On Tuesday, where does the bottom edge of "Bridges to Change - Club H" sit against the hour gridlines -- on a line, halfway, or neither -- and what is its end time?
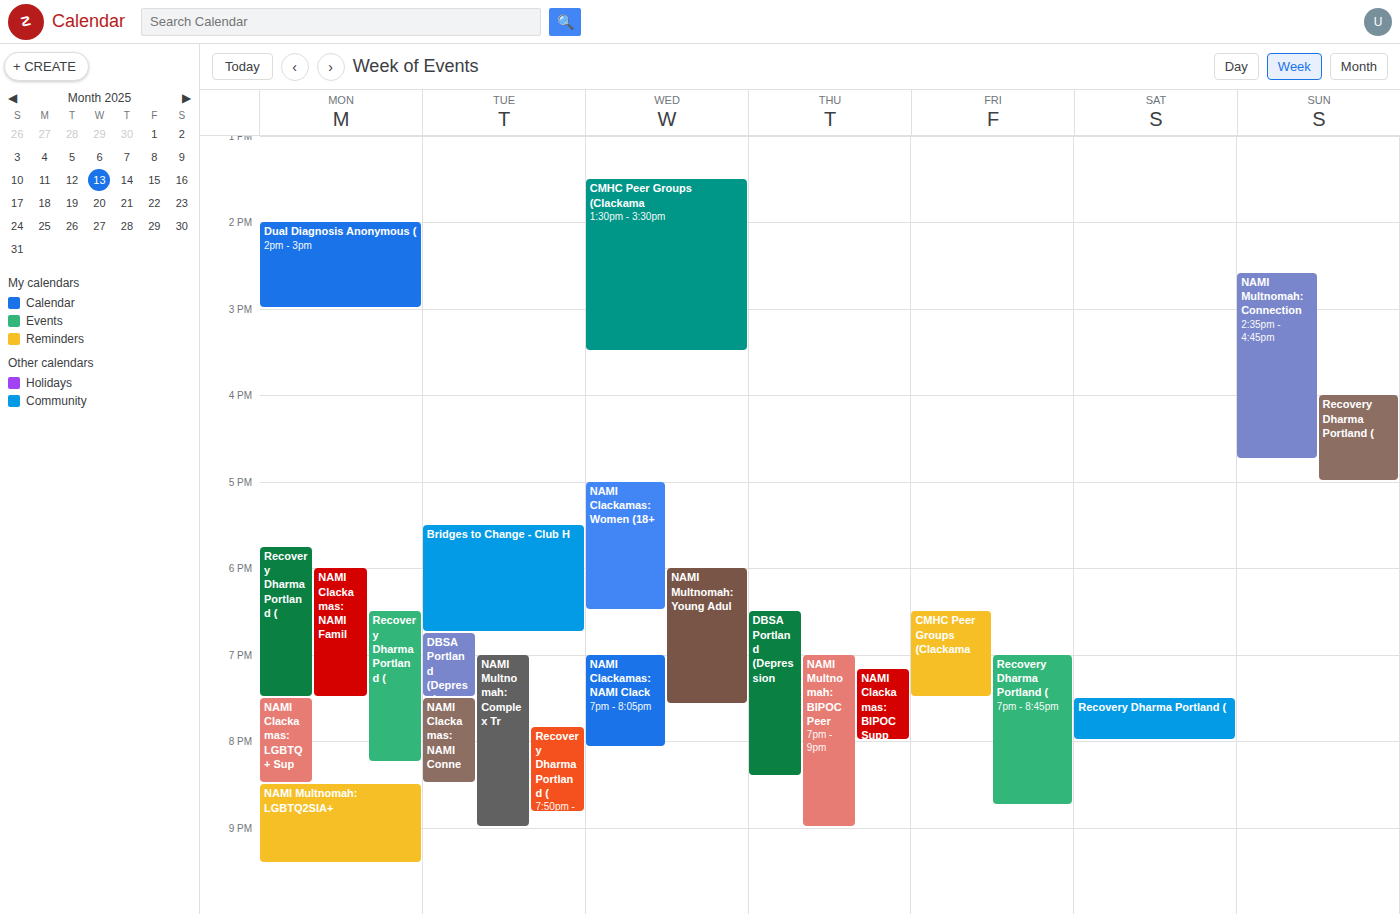
6:45 PM -- neither: three quarters of the way from the 6 PM line to the 7 PM line.